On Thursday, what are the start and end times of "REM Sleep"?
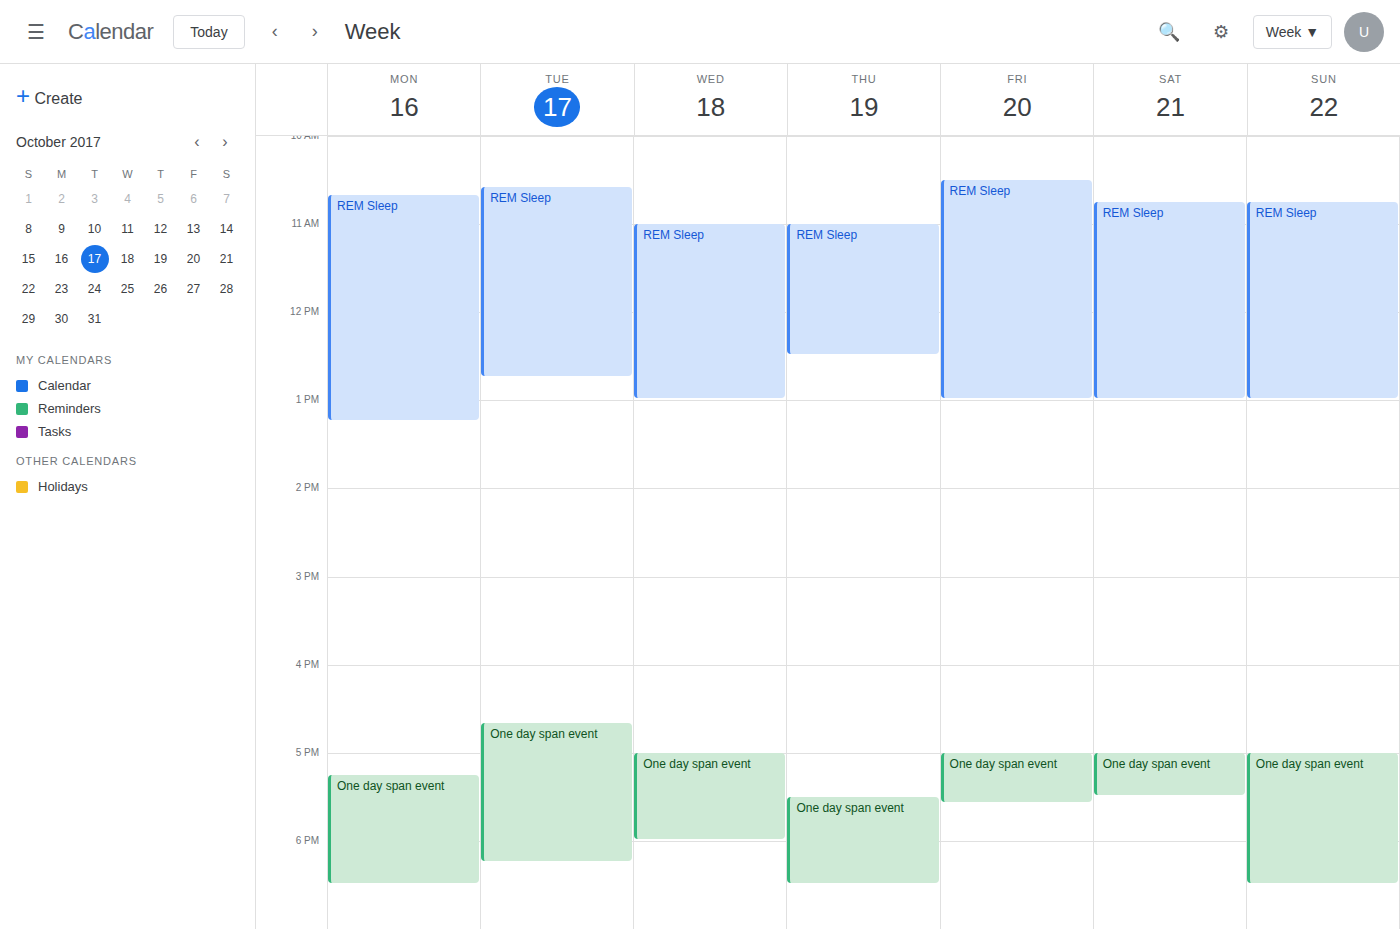
11:00 to 12:30